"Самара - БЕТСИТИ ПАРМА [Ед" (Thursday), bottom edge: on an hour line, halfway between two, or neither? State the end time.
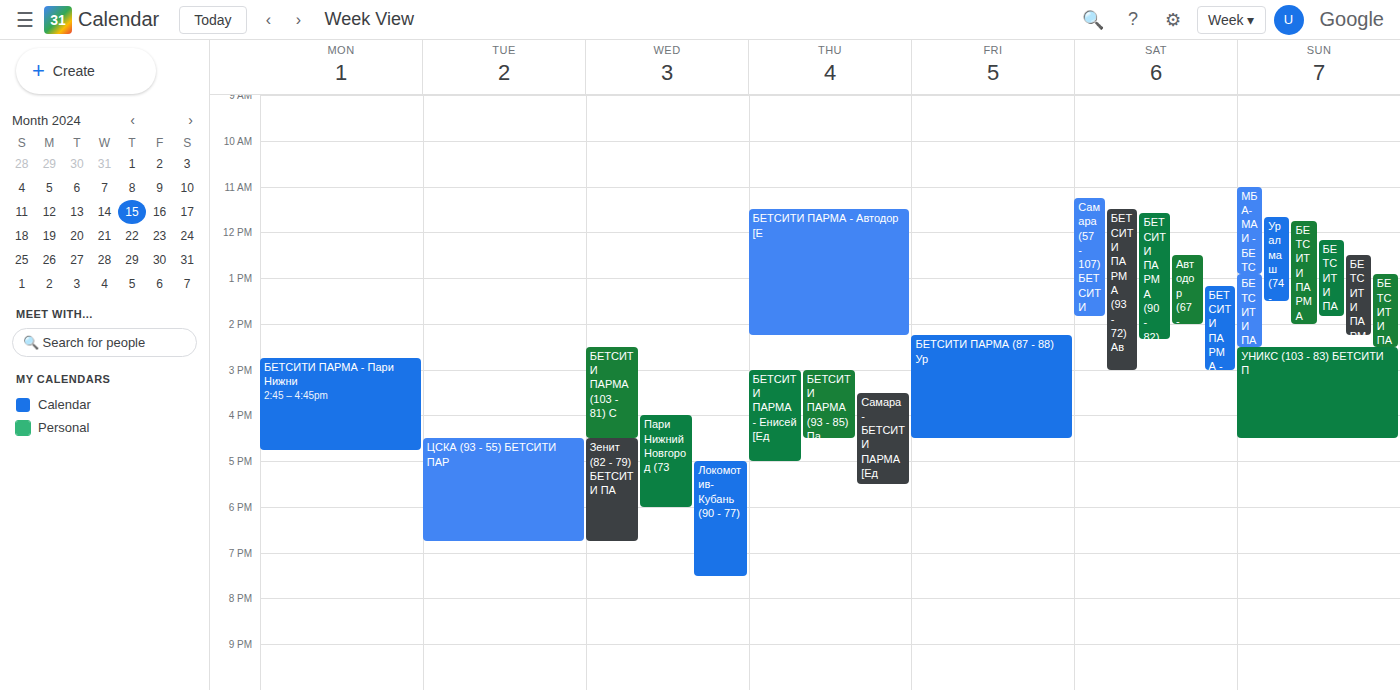
5:30 PM -- halfway between the 5 PM and 6 PM lines.